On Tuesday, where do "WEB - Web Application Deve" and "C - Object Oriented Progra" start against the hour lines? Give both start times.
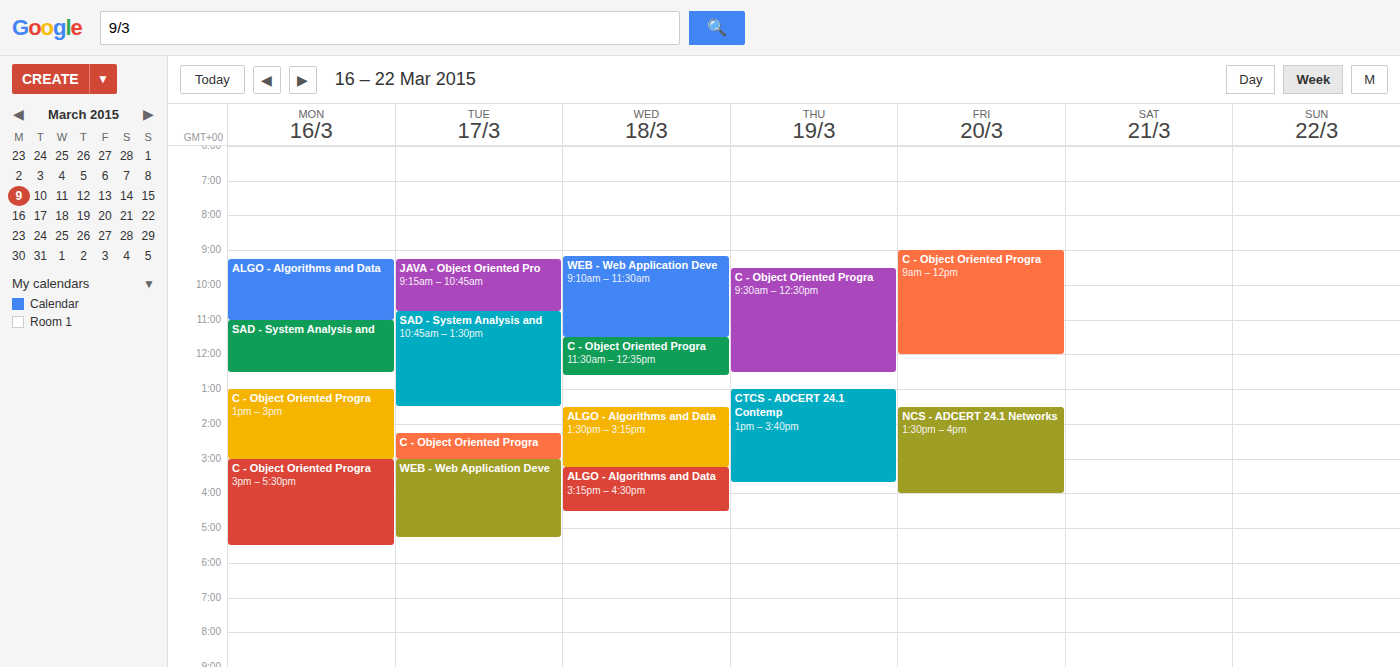
"WEB - Web Application Deve": 3:00 PM, exactly on the 3 PM line. "C - Object Oriented Progra": 2:15 PM, neither: a quarter of the way from the 2 PM line to the 3 PM line.